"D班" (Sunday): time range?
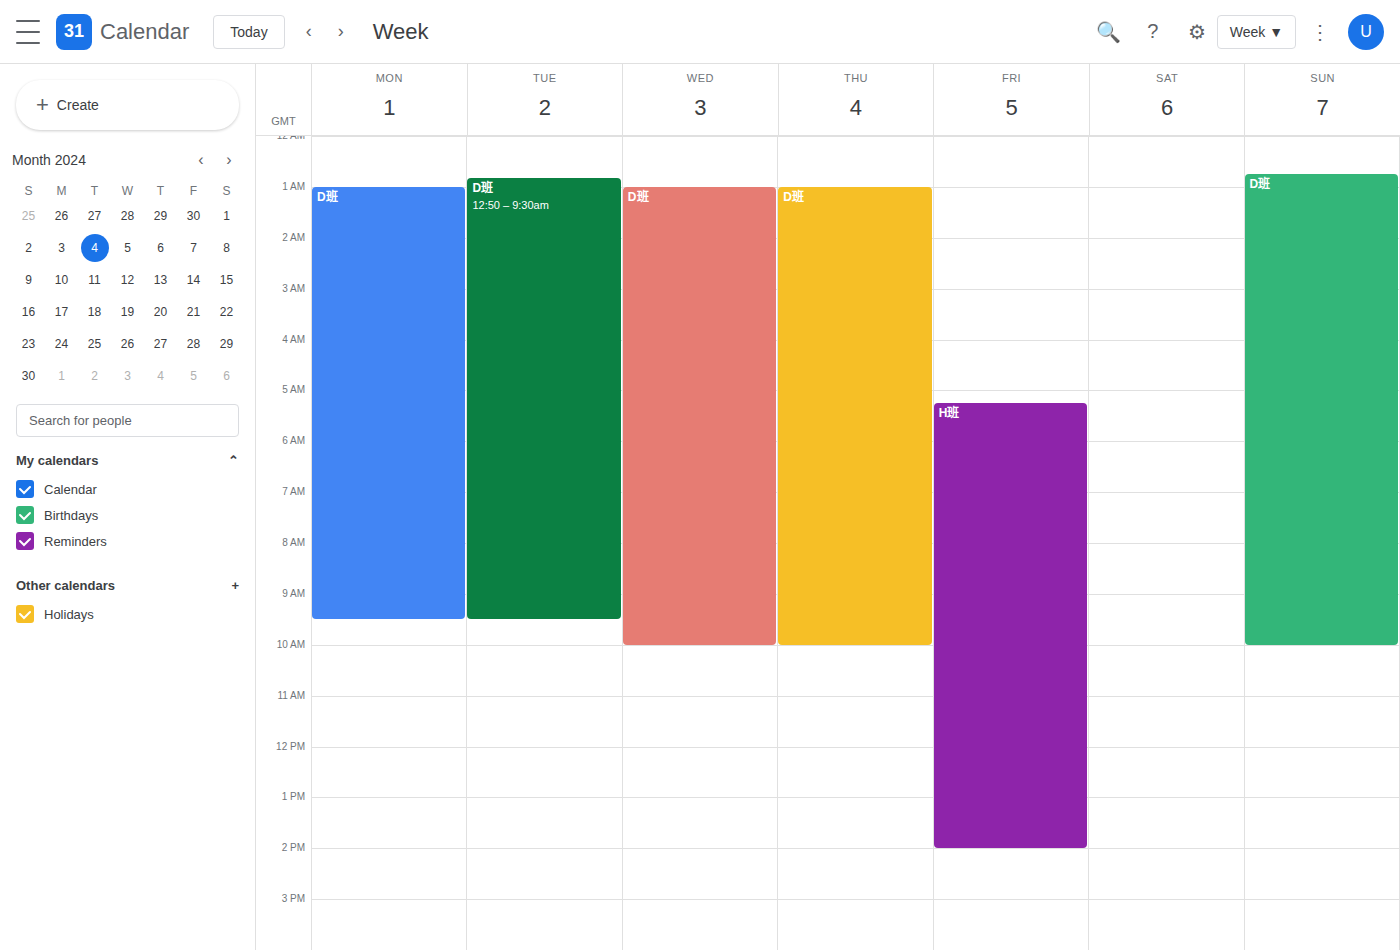
12:45 AM to 10:00 AM